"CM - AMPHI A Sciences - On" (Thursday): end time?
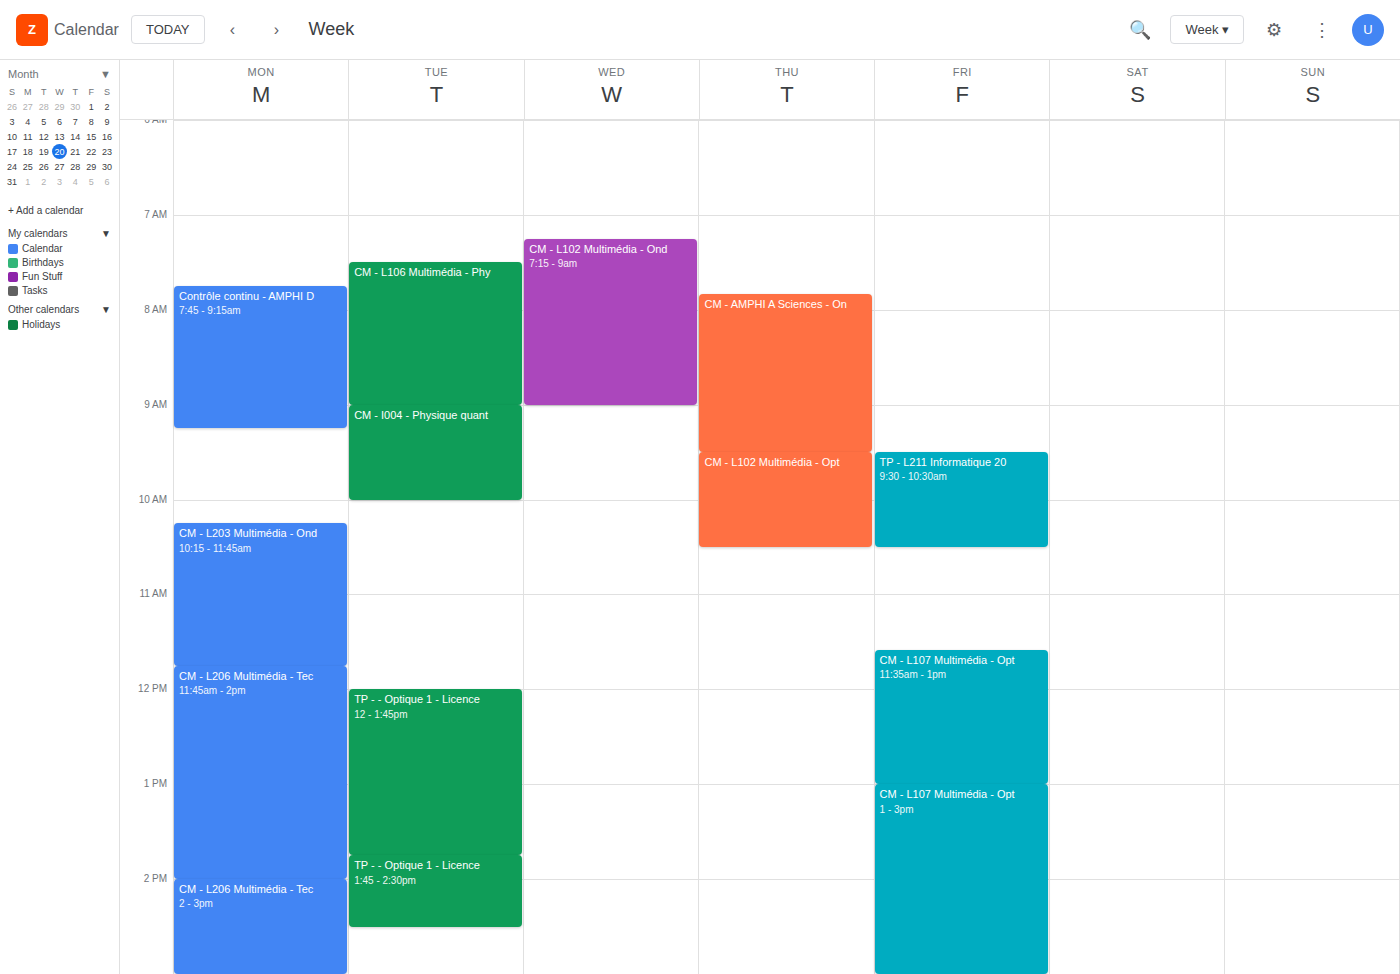
9:30 AM